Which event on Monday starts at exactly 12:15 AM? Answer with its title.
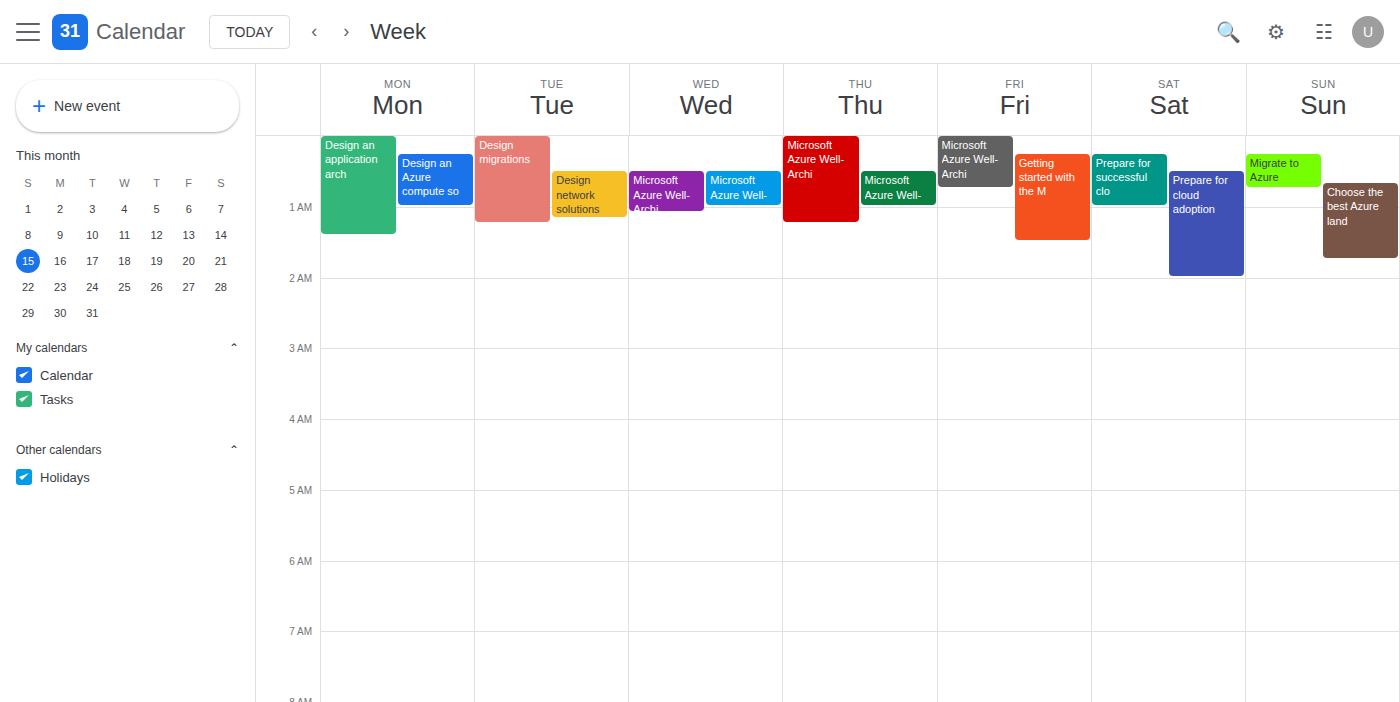
"Design an Azure compute so"